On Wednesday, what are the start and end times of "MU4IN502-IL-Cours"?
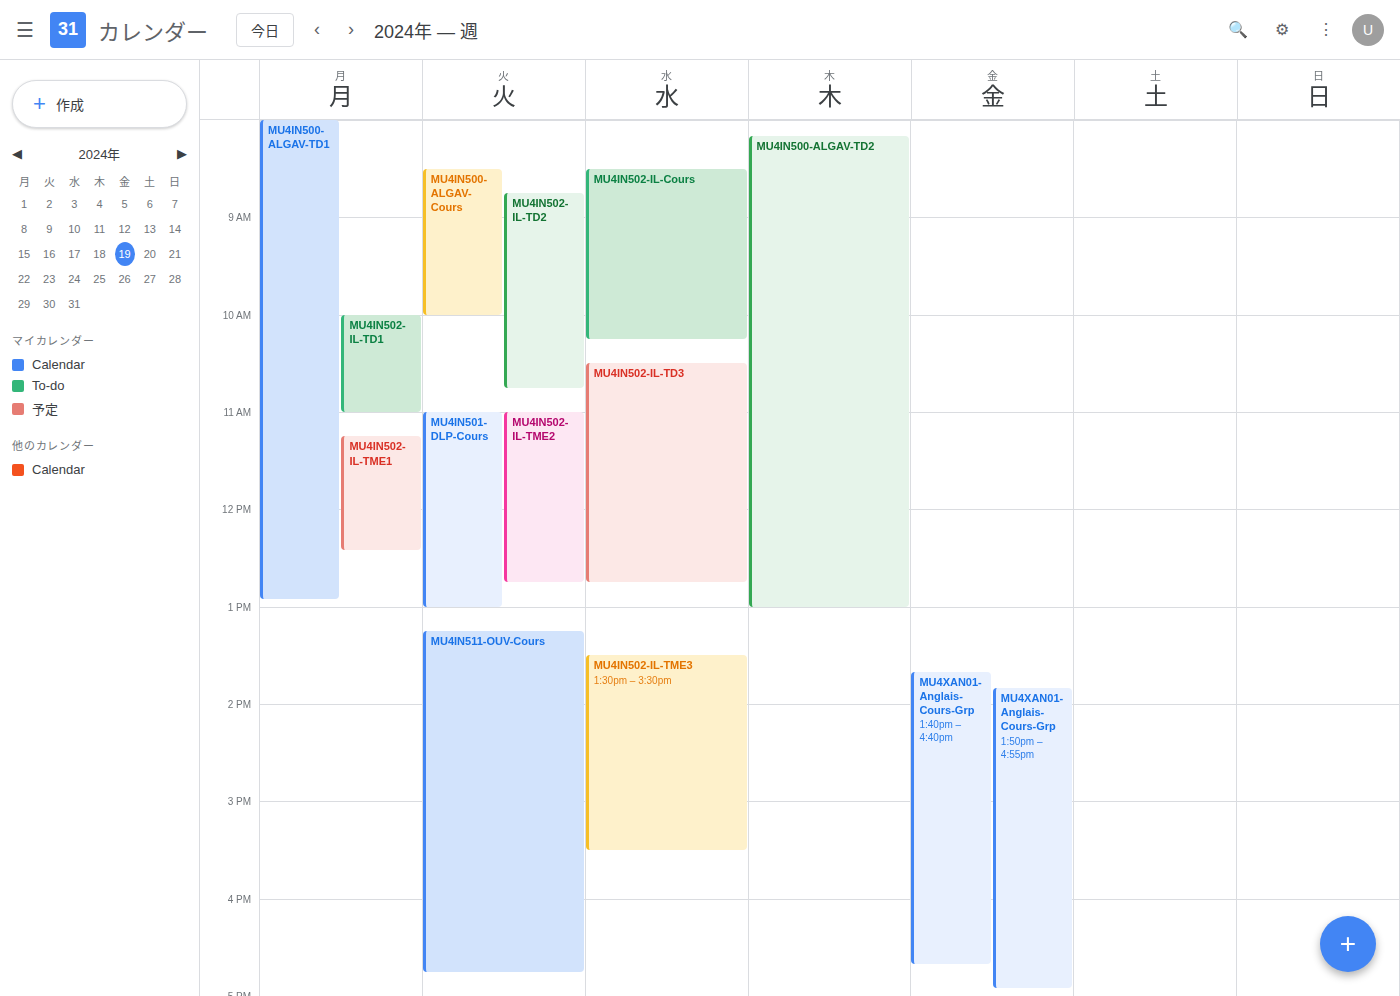
08:30 to 10:15